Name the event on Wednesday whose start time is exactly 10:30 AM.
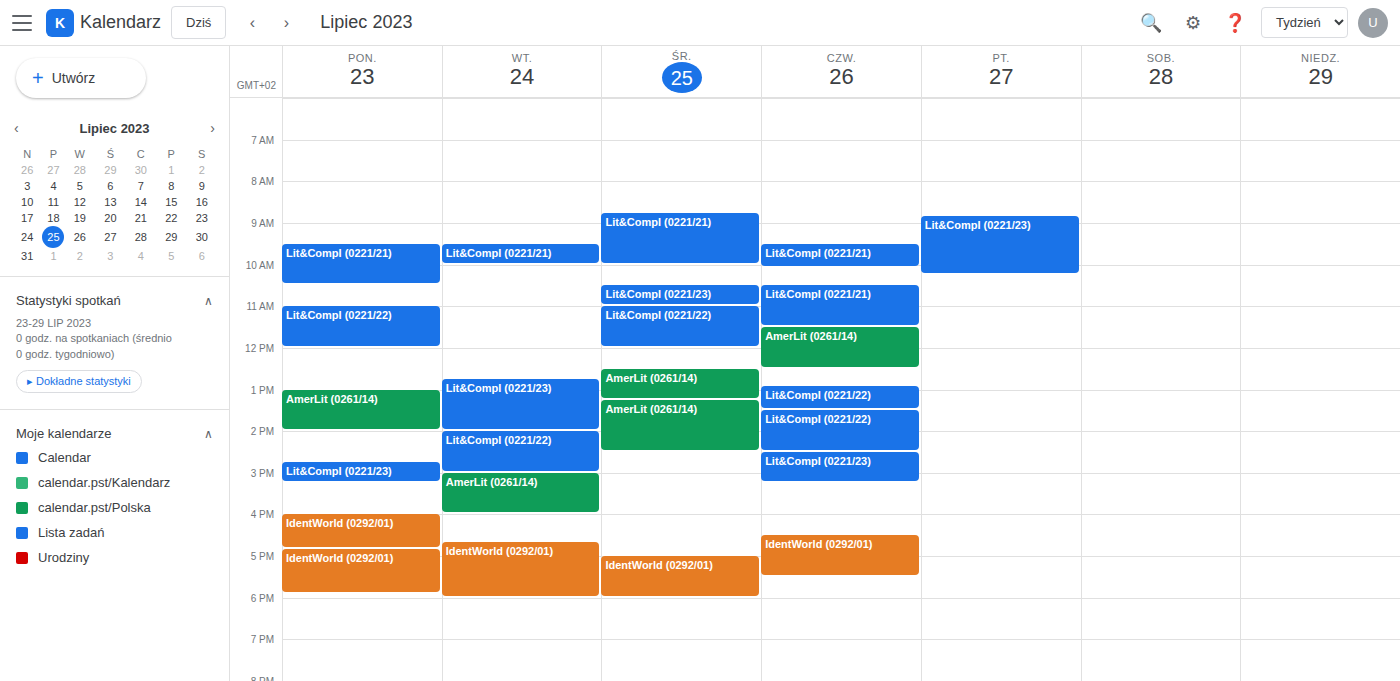
"Lit&CompI (0221/23)"